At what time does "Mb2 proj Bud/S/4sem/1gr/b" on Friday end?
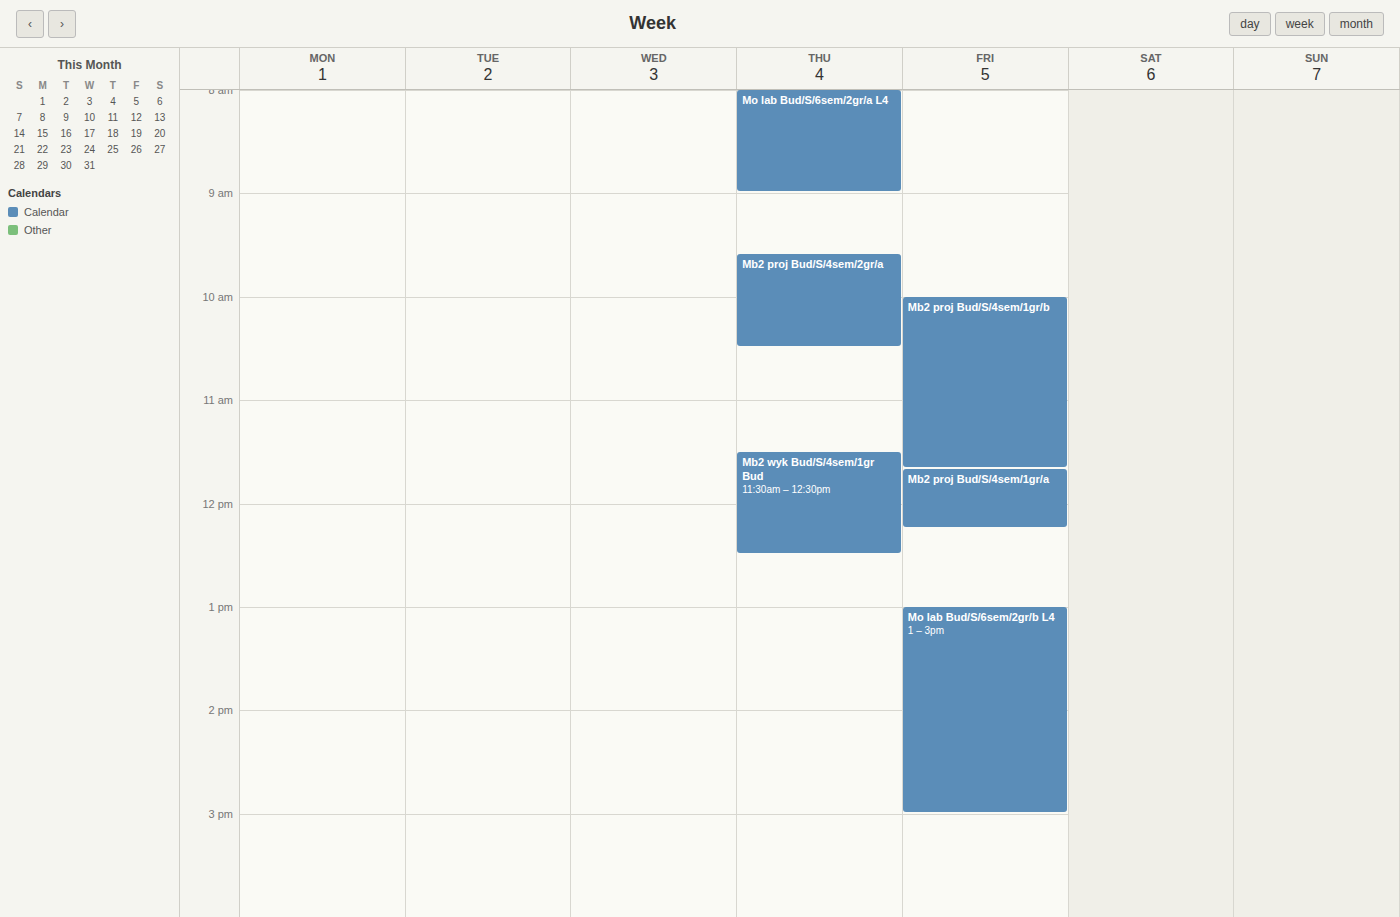
11:40 AM